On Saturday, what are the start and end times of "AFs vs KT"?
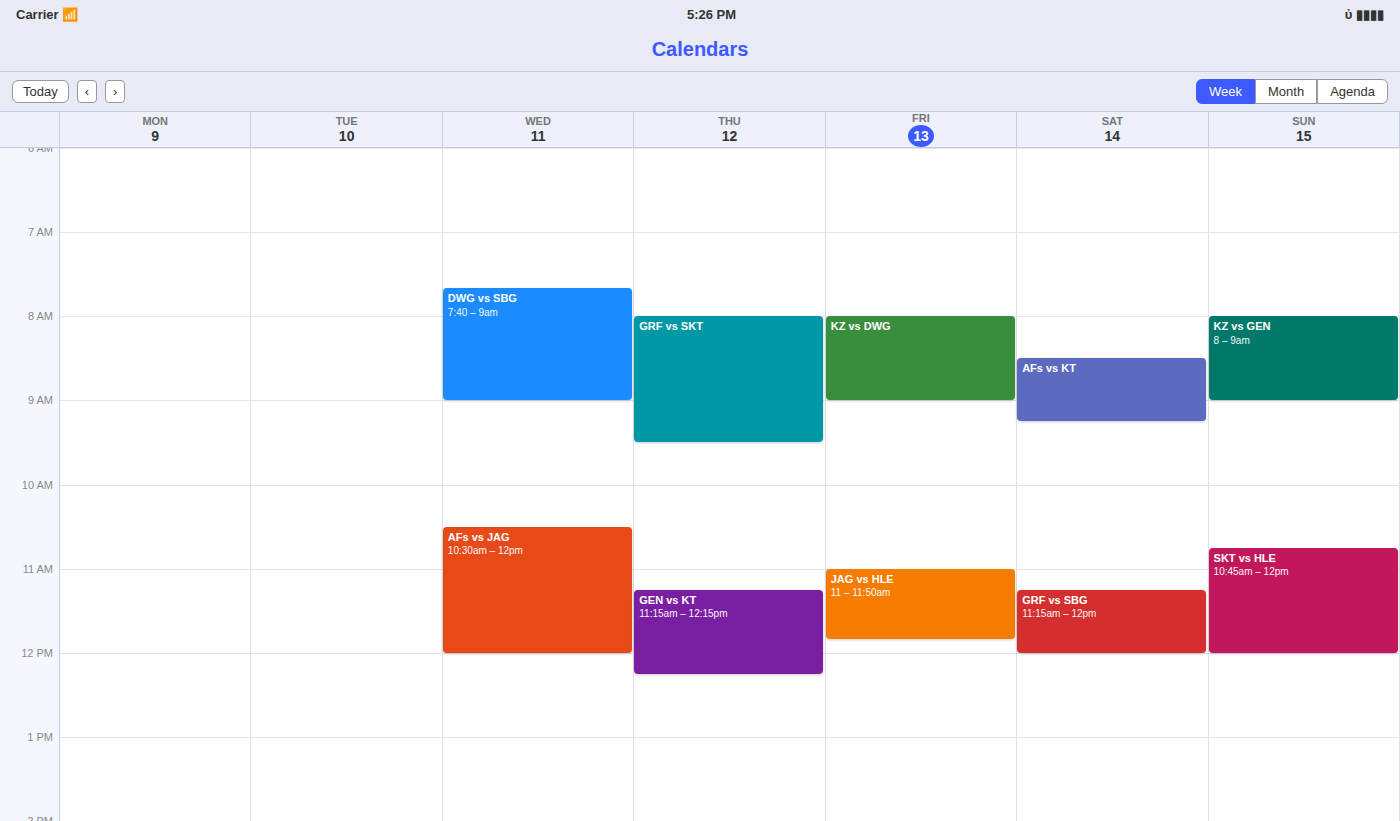
08:30 to 09:15